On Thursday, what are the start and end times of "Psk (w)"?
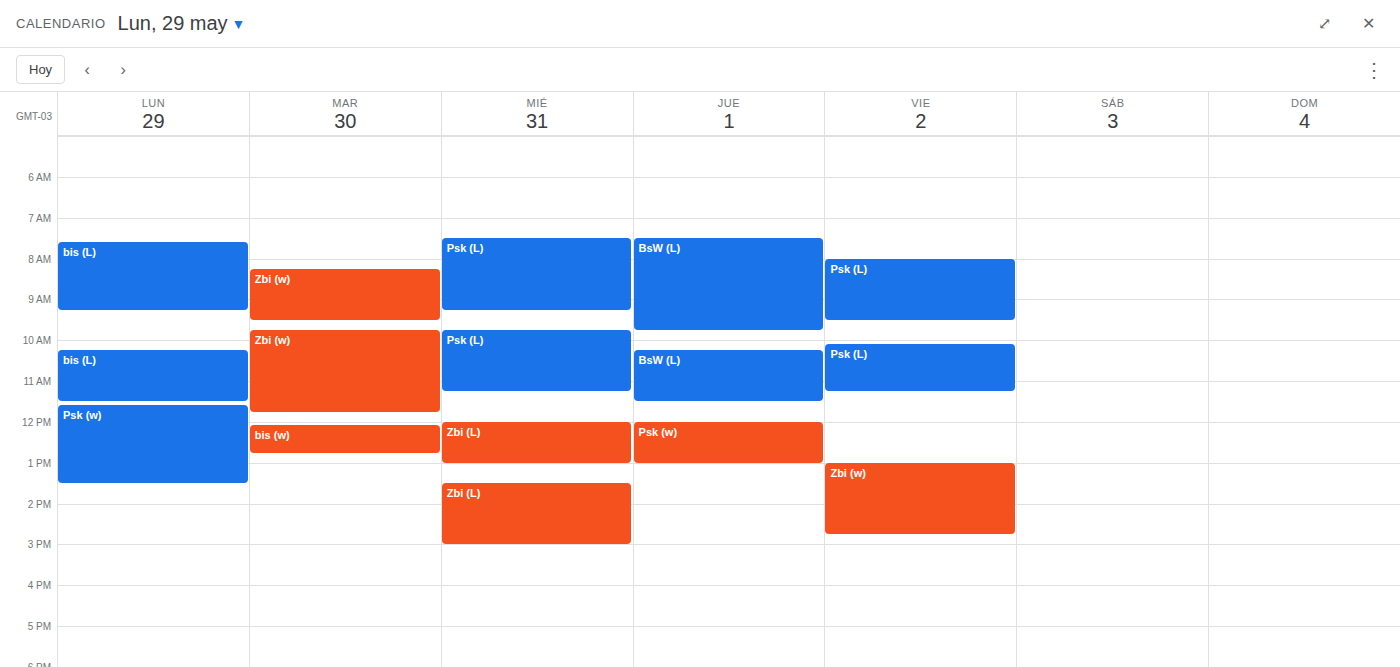
12:00 to 13:00